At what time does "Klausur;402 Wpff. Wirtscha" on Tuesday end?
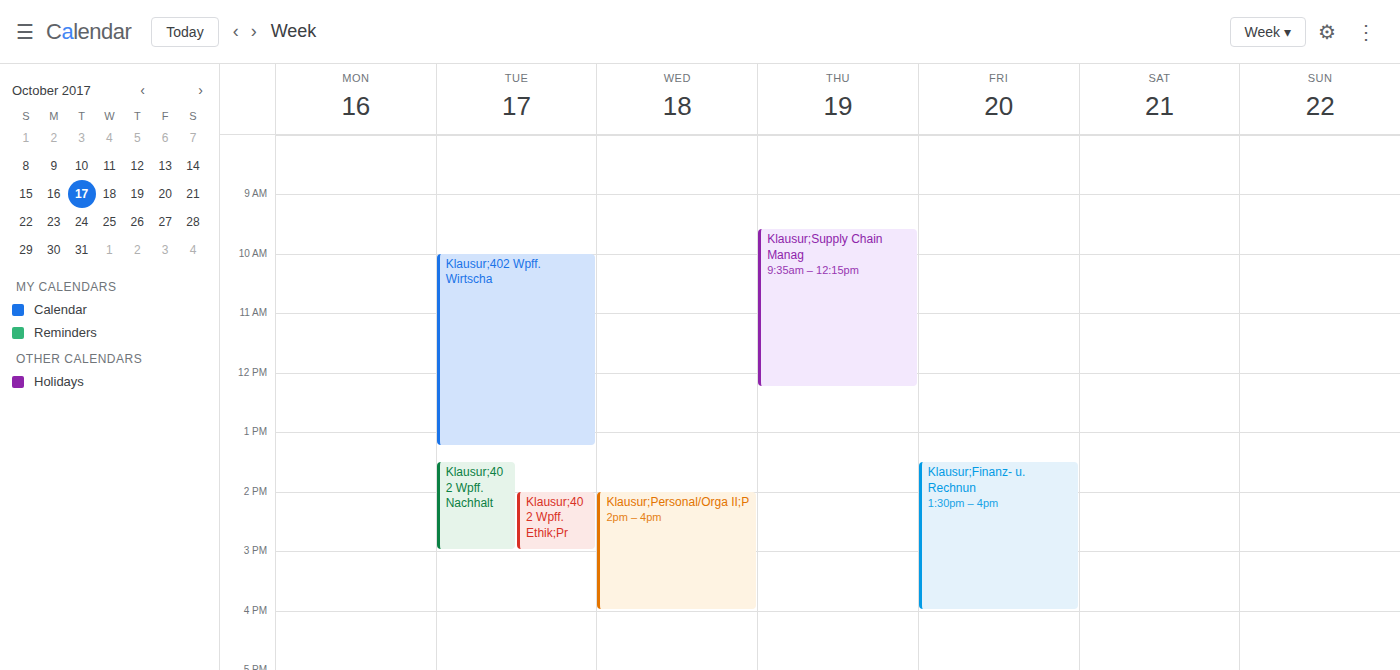
1:15 PM